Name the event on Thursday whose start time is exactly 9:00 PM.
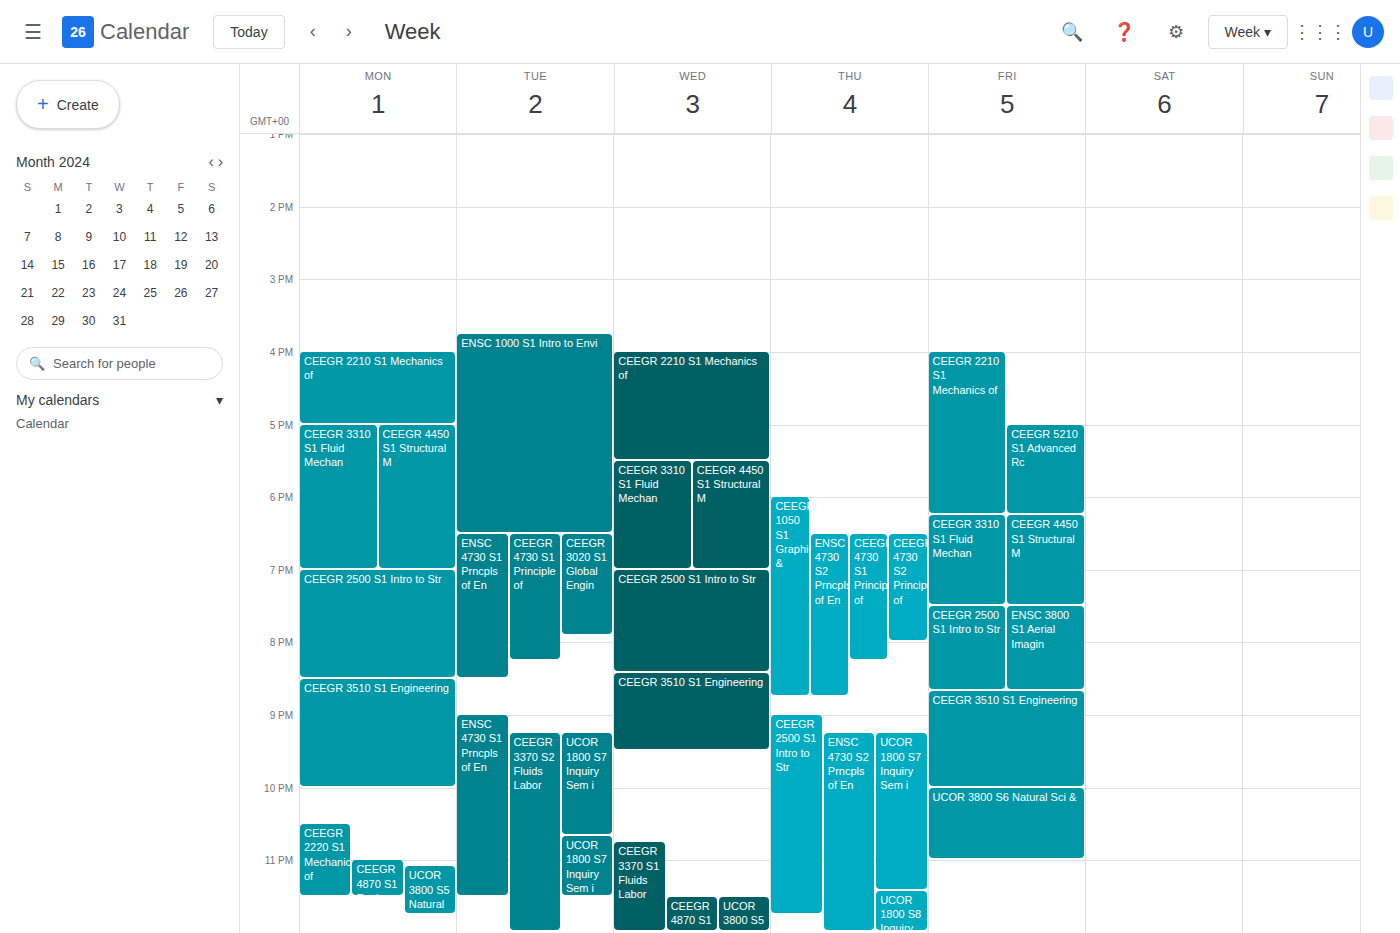
"CEEGR 2500 S1 Intro to Str"